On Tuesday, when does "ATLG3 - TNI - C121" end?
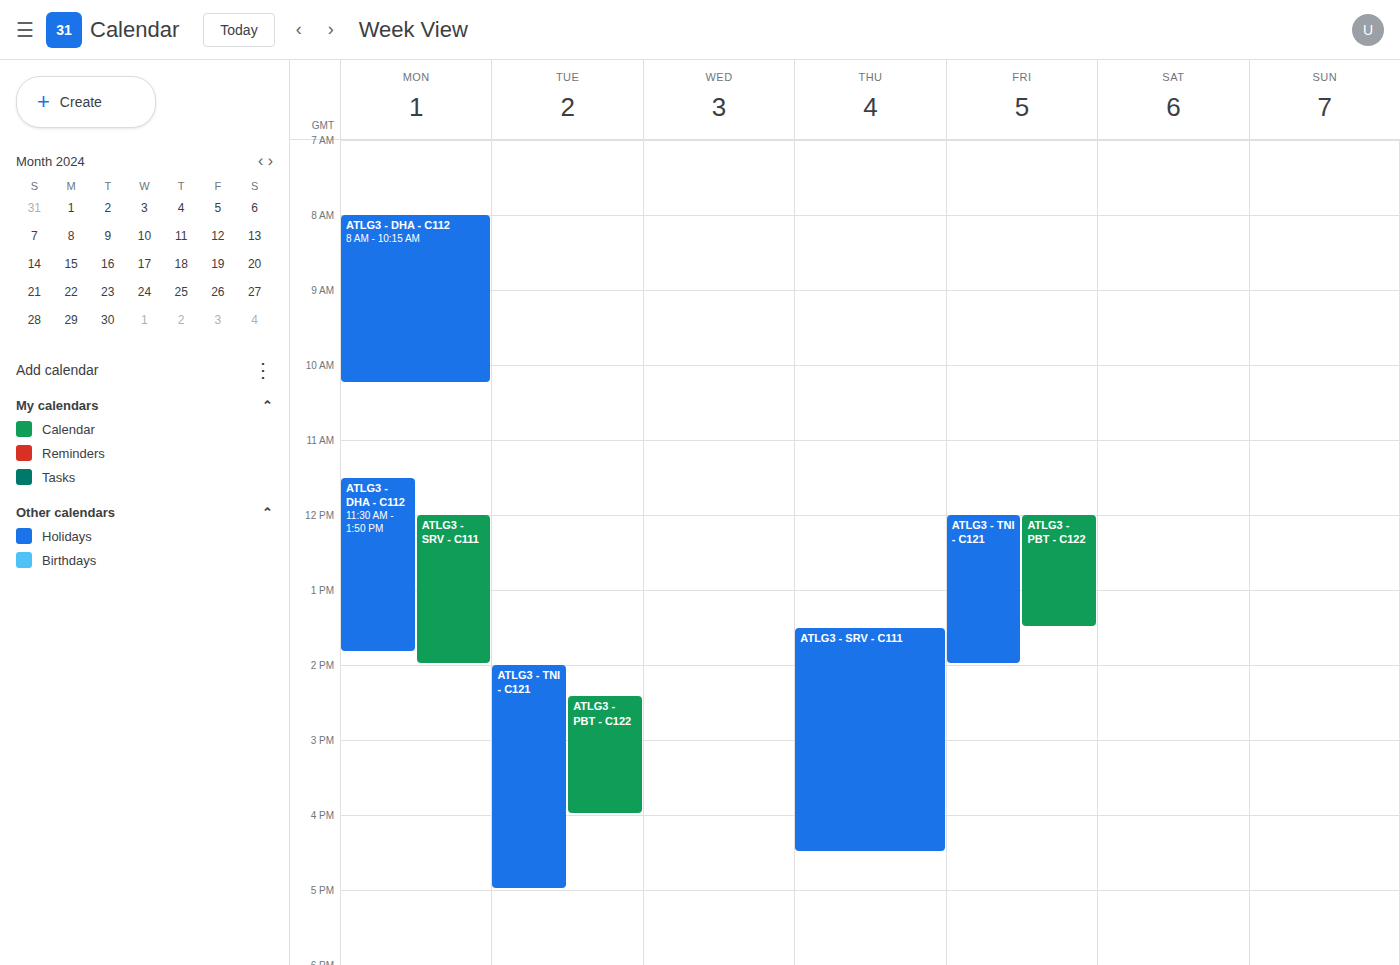
5:00 PM